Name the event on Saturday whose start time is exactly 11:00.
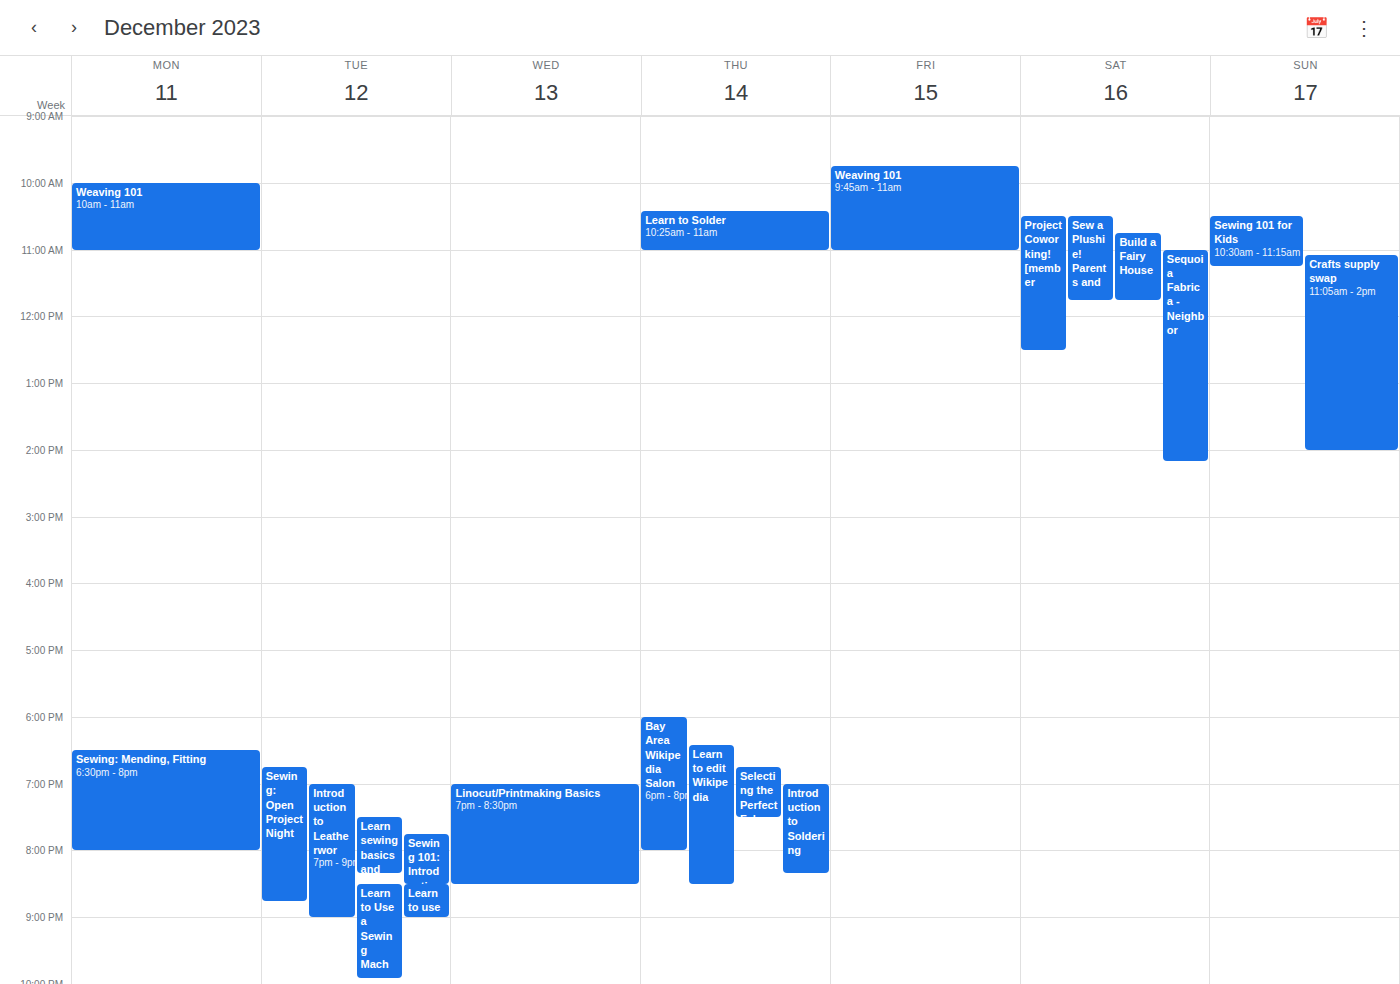
"Sequoia Fabrica - Neighbor"